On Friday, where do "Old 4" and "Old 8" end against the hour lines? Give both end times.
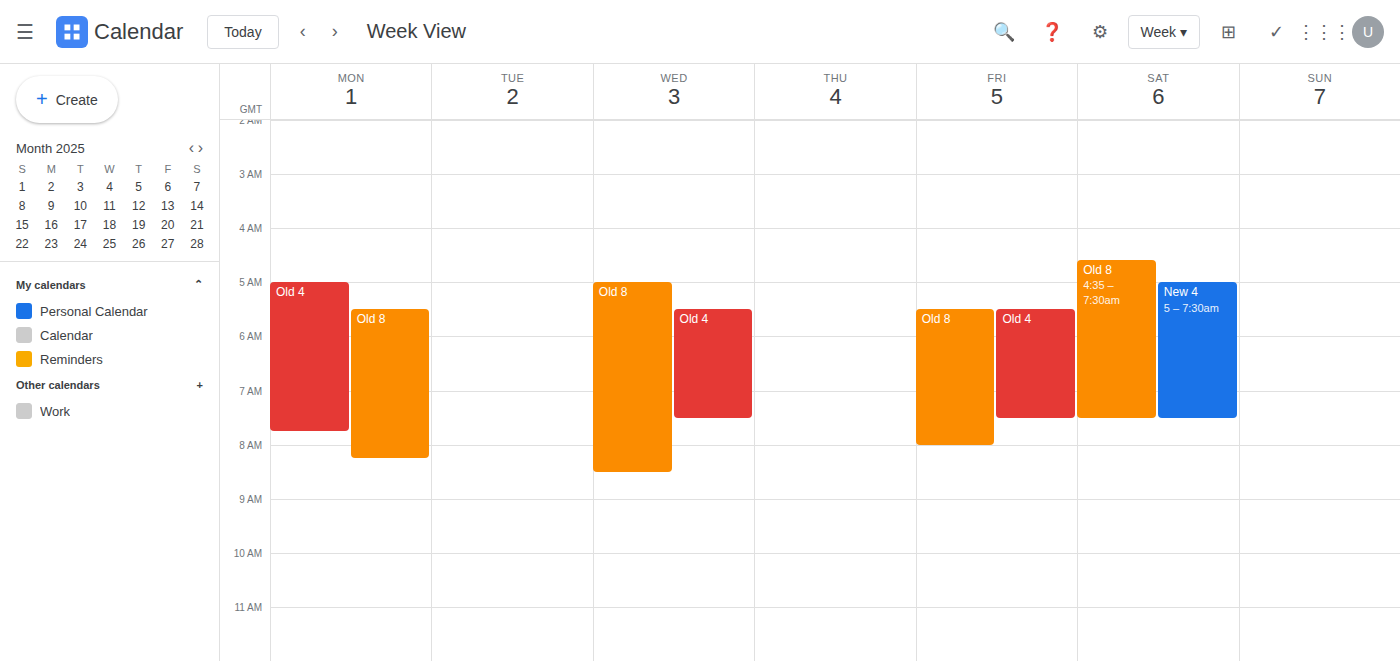
"Old 4": 7:30 AM, halfway between the 7 AM and 8 AM lines. "Old 8": 8:00 AM, exactly on the 8 AM line.